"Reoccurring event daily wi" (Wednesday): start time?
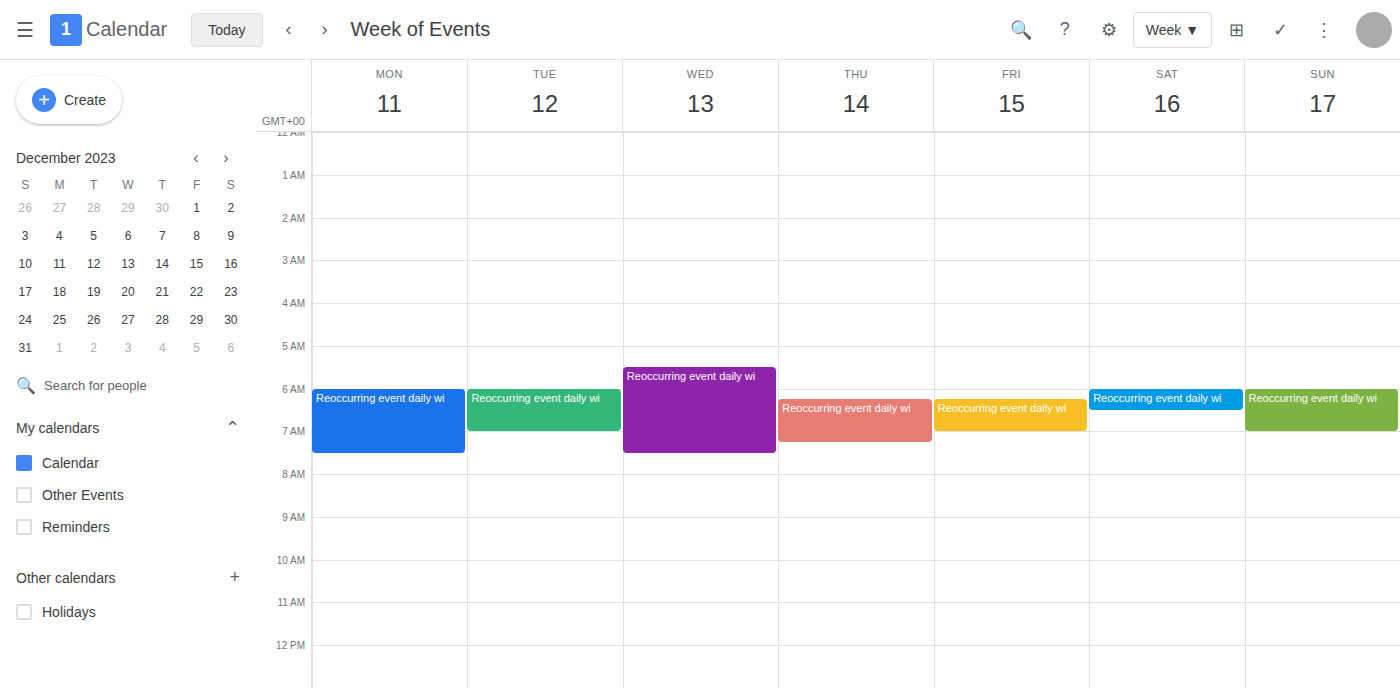
5:30 AM